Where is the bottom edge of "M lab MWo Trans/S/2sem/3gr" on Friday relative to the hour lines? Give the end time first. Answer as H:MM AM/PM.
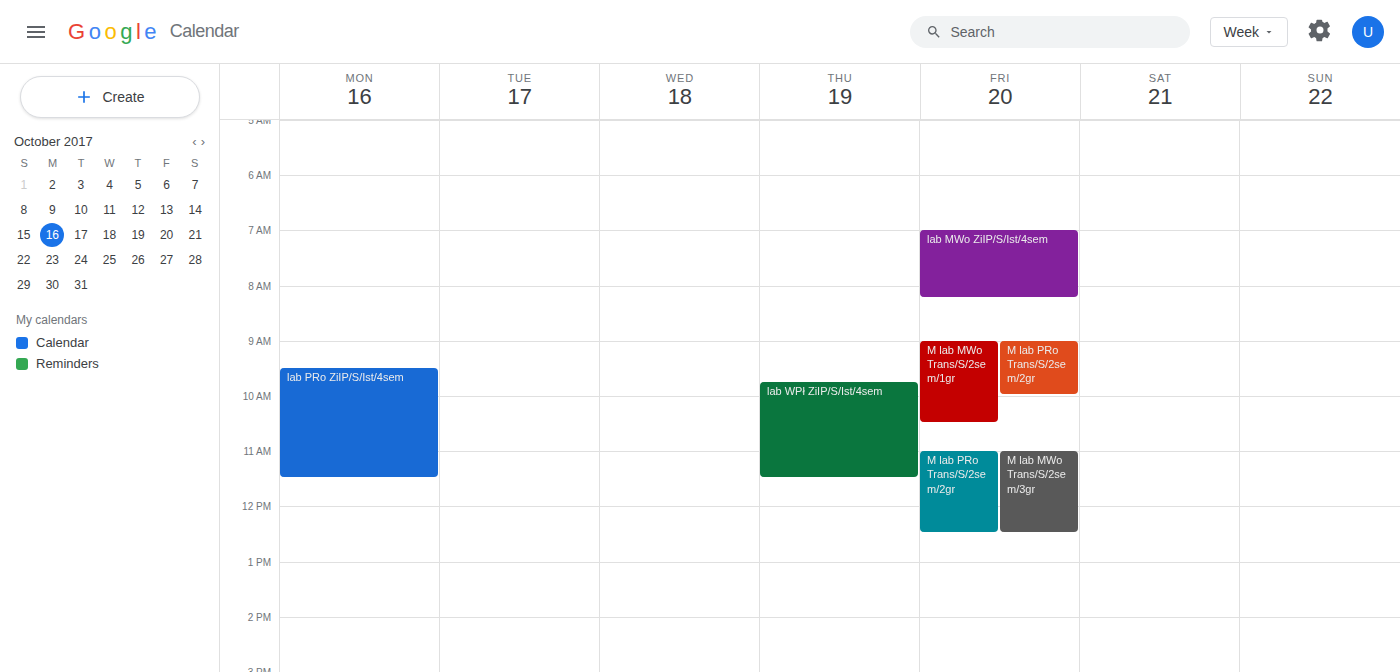
12:30 PM -- halfway between the 12 PM and 1 PM lines.